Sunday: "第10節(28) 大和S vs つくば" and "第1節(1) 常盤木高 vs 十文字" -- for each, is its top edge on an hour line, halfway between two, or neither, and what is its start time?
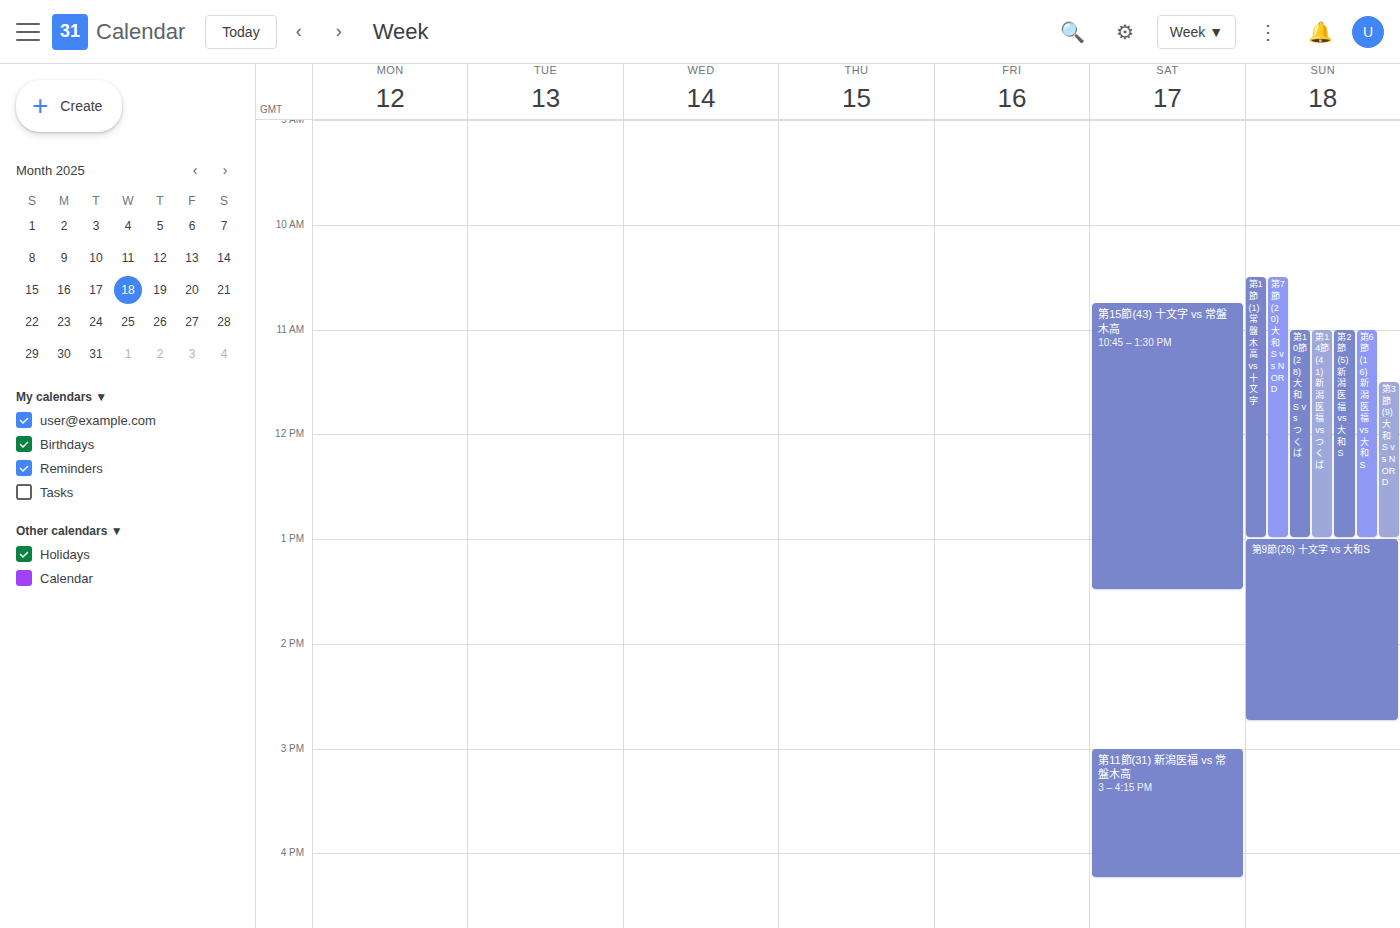
"第10節(28) 大和S vs つくば": 11:00 AM, exactly on the 11 AM line. "第1節(1) 常盤木高 vs 十文字": 10:30 AM, halfway between the 10 AM and 11 AM lines.